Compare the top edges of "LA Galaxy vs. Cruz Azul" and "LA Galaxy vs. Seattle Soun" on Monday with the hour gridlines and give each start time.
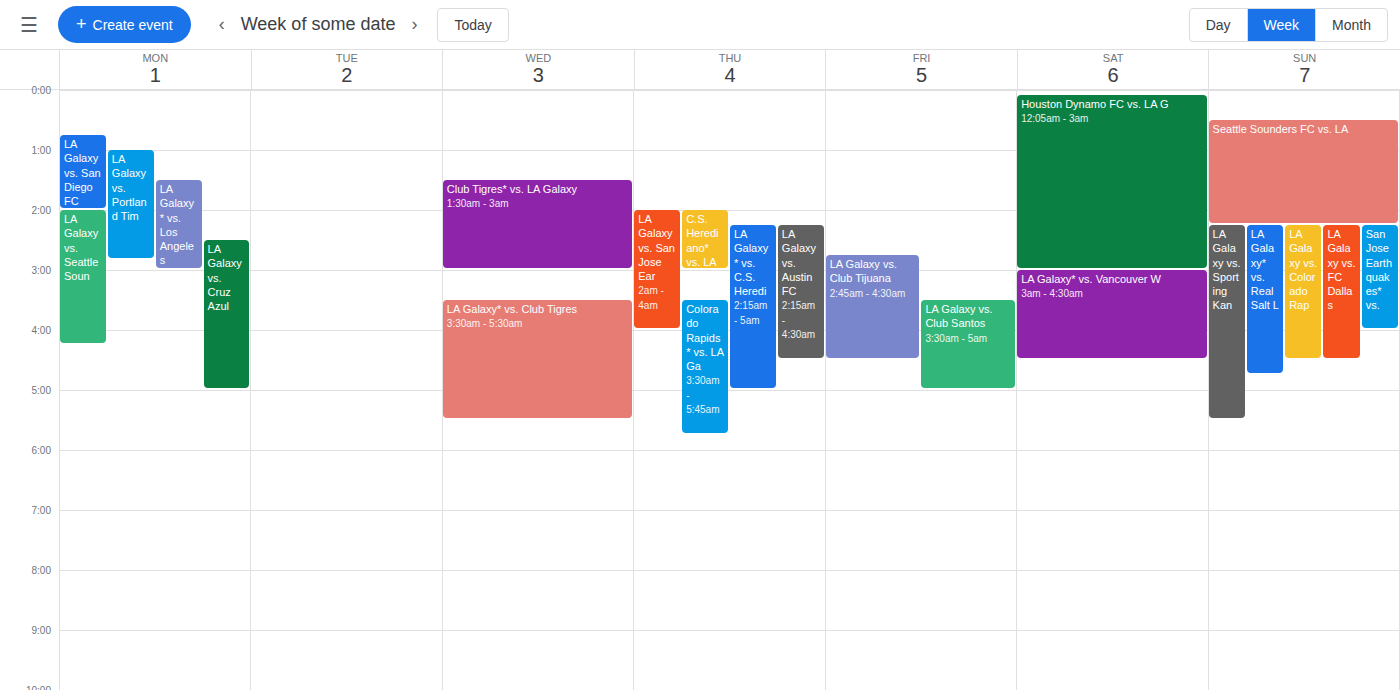
"LA Galaxy vs. Cruz Azul": 2:30 AM, halfway between the 2 AM and 3 AM lines. "LA Galaxy vs. Seattle Soun": 2:00 AM, exactly on the 2 AM line.